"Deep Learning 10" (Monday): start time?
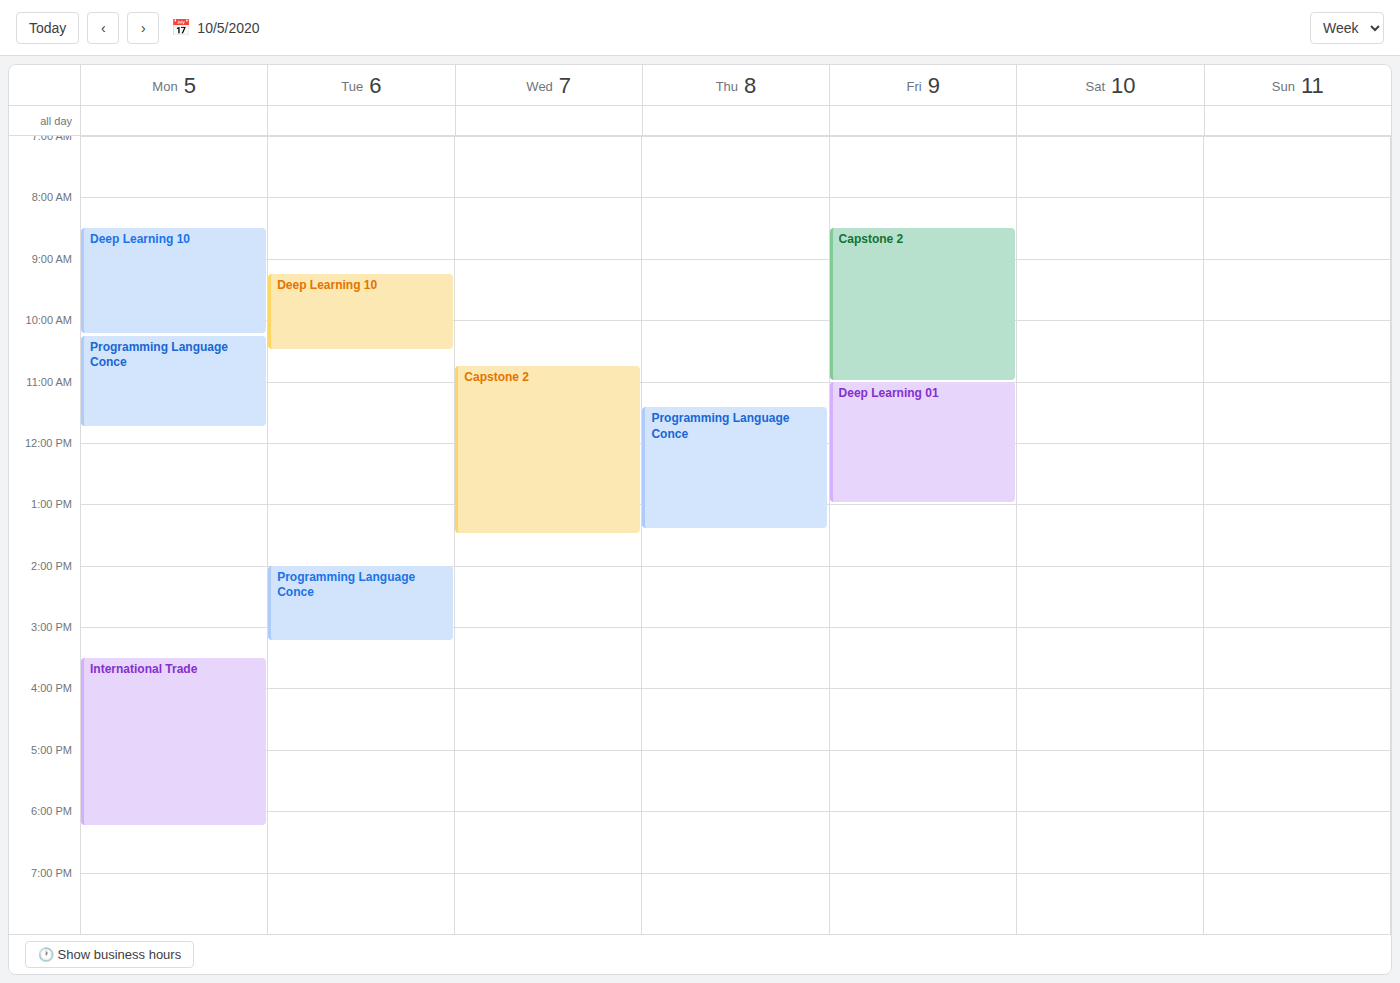
8:30 AM